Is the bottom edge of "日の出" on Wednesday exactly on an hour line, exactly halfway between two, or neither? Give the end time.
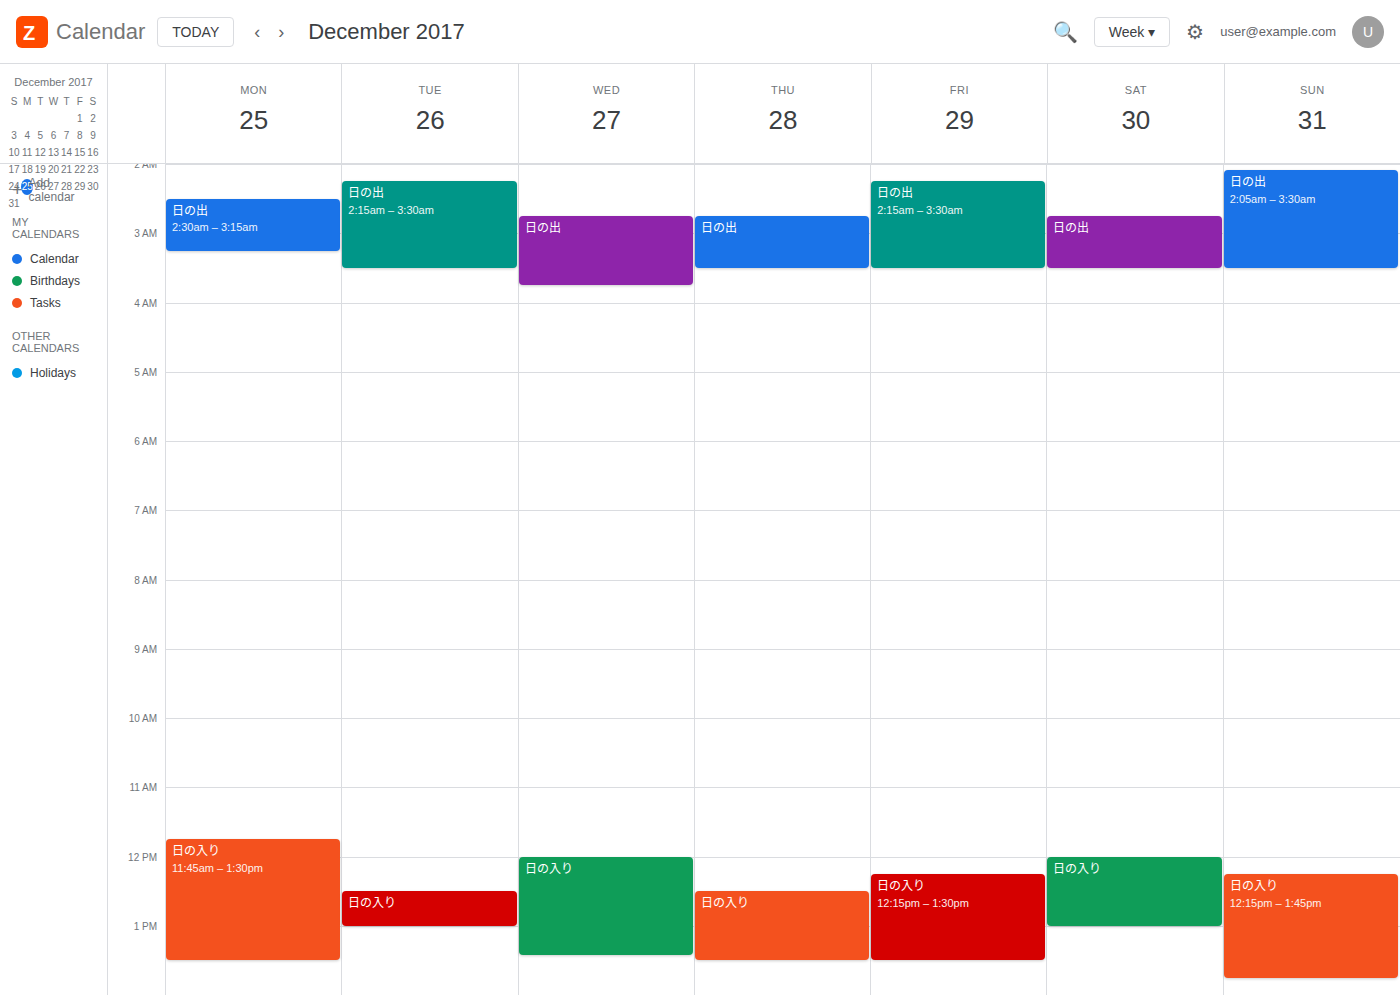
3:45 AM -- neither: three quarters of the way from the 3 AM line to the 4 AM line.